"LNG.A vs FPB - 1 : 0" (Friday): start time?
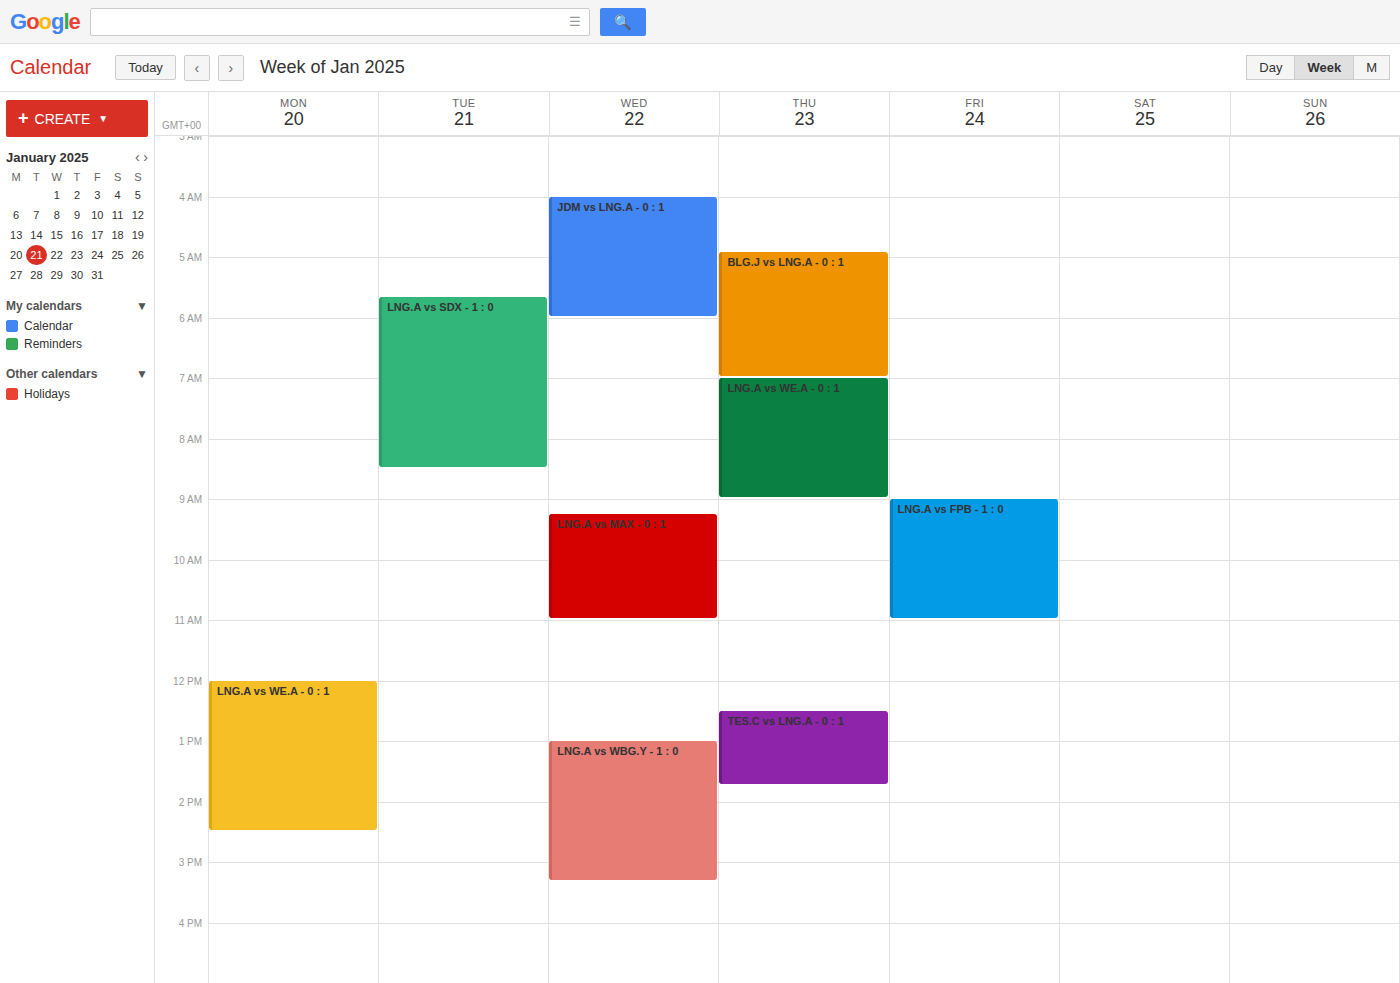
9:00 AM